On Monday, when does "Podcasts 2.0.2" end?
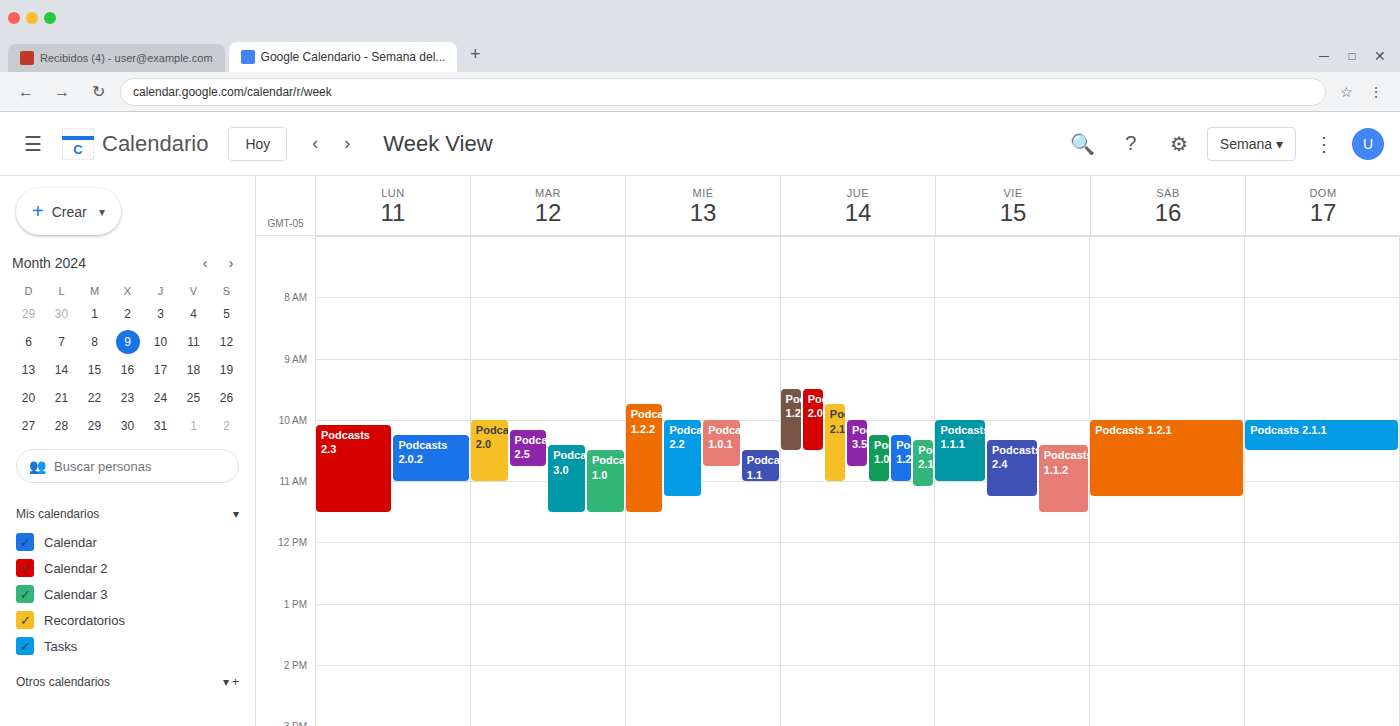
11:00 AM